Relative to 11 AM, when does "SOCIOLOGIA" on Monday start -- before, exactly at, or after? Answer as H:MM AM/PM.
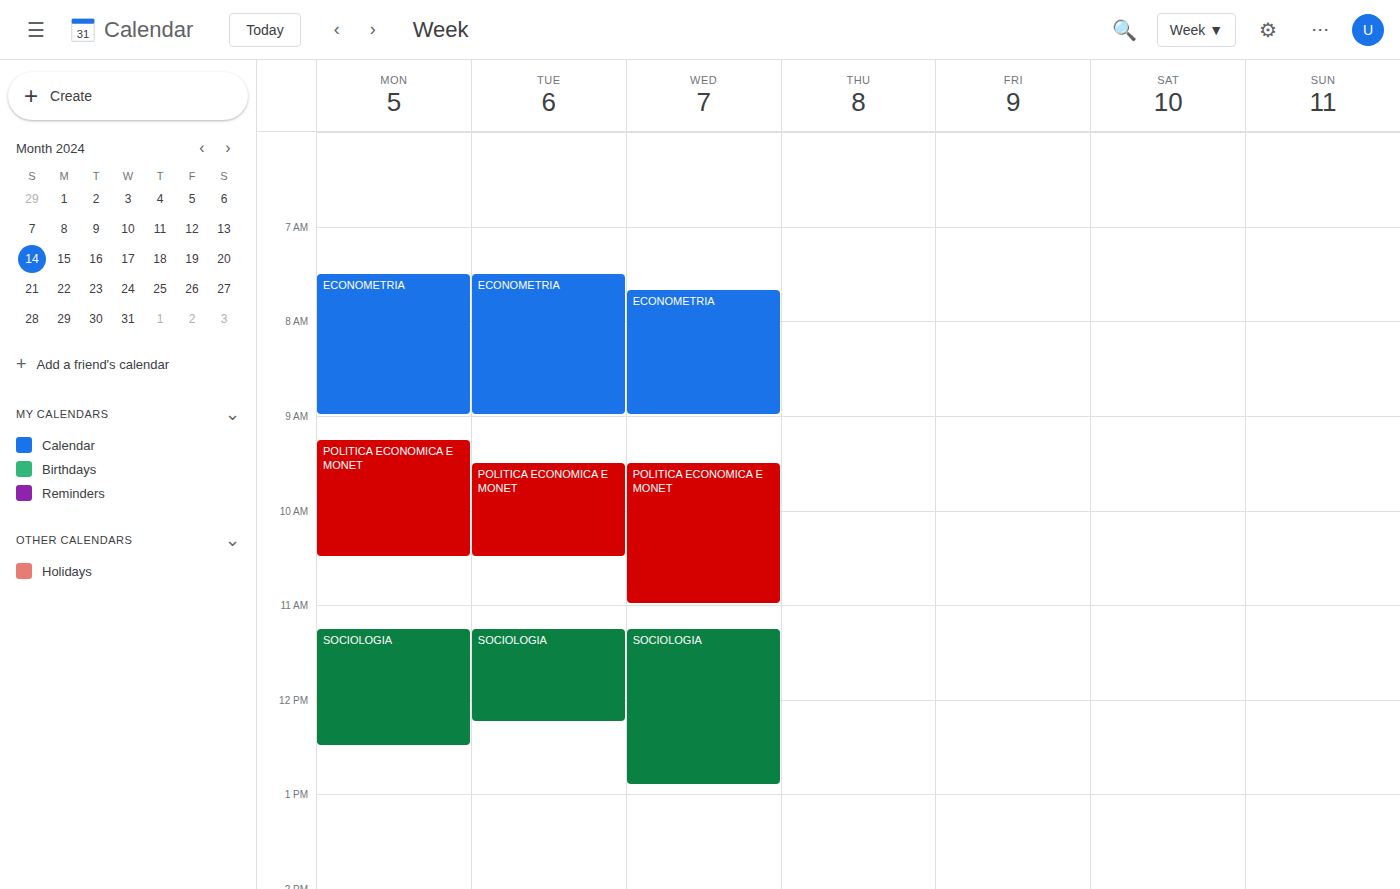
11:15 AM -- after 11 AM, 15 minutes below the 11 AM line.